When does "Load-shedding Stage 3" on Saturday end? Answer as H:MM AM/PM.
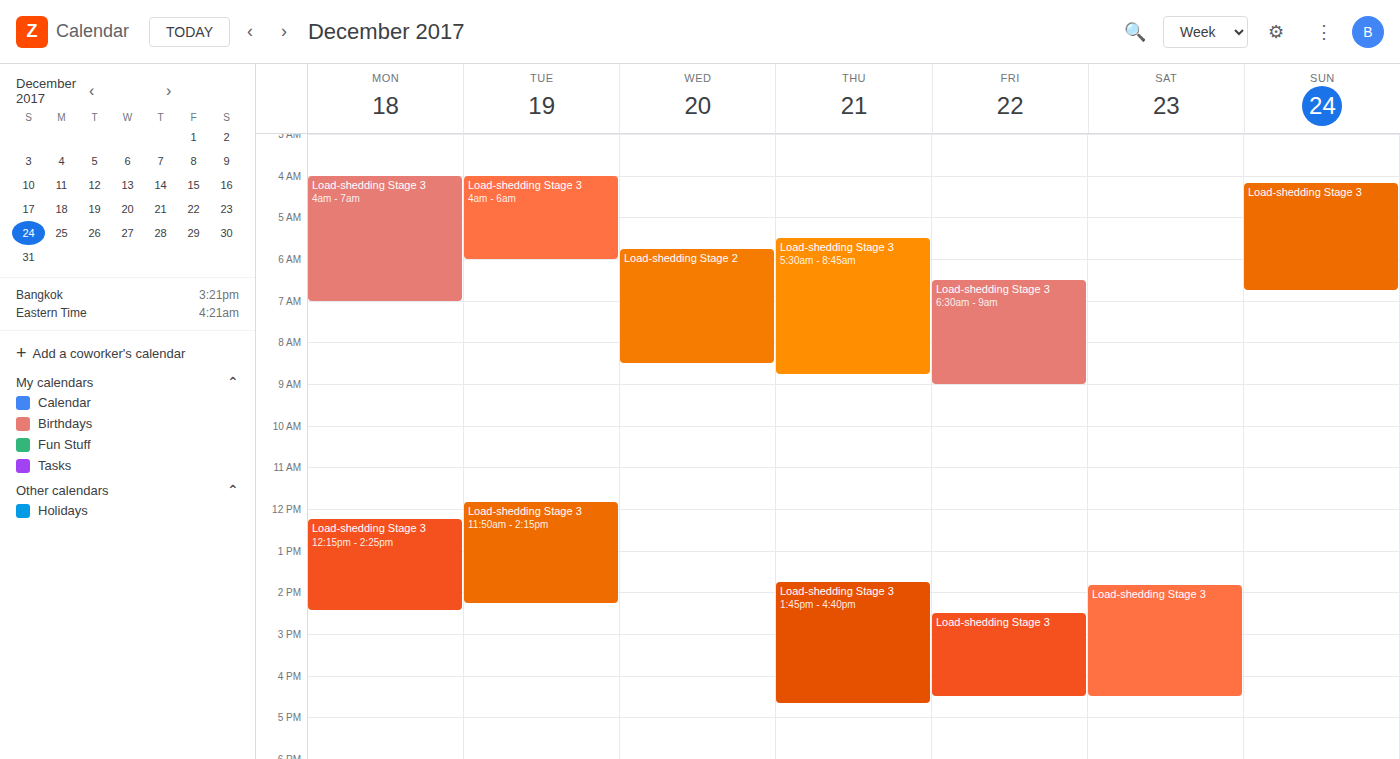
4:30 PM